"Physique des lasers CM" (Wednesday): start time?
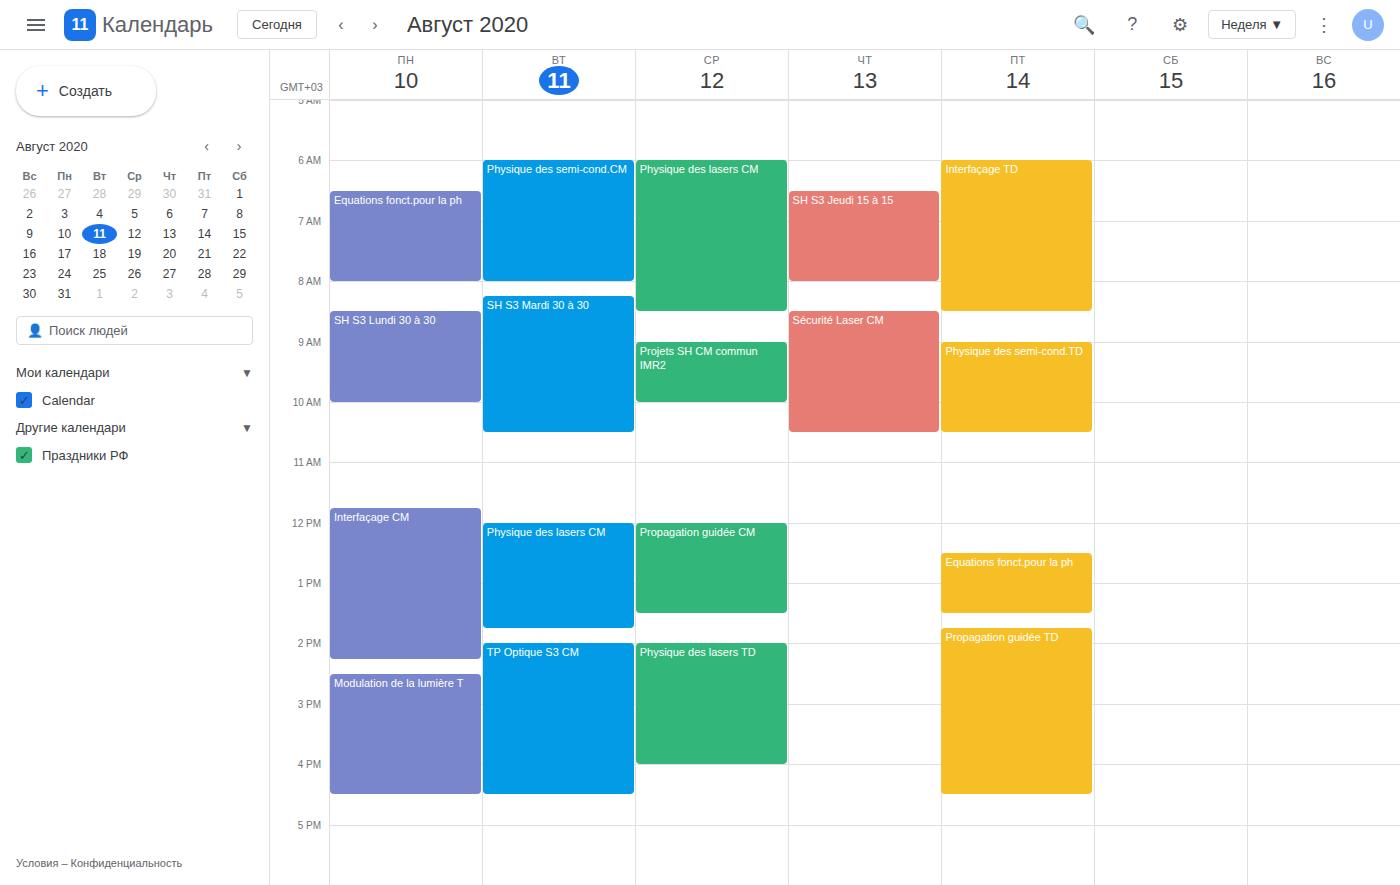
6:00 AM